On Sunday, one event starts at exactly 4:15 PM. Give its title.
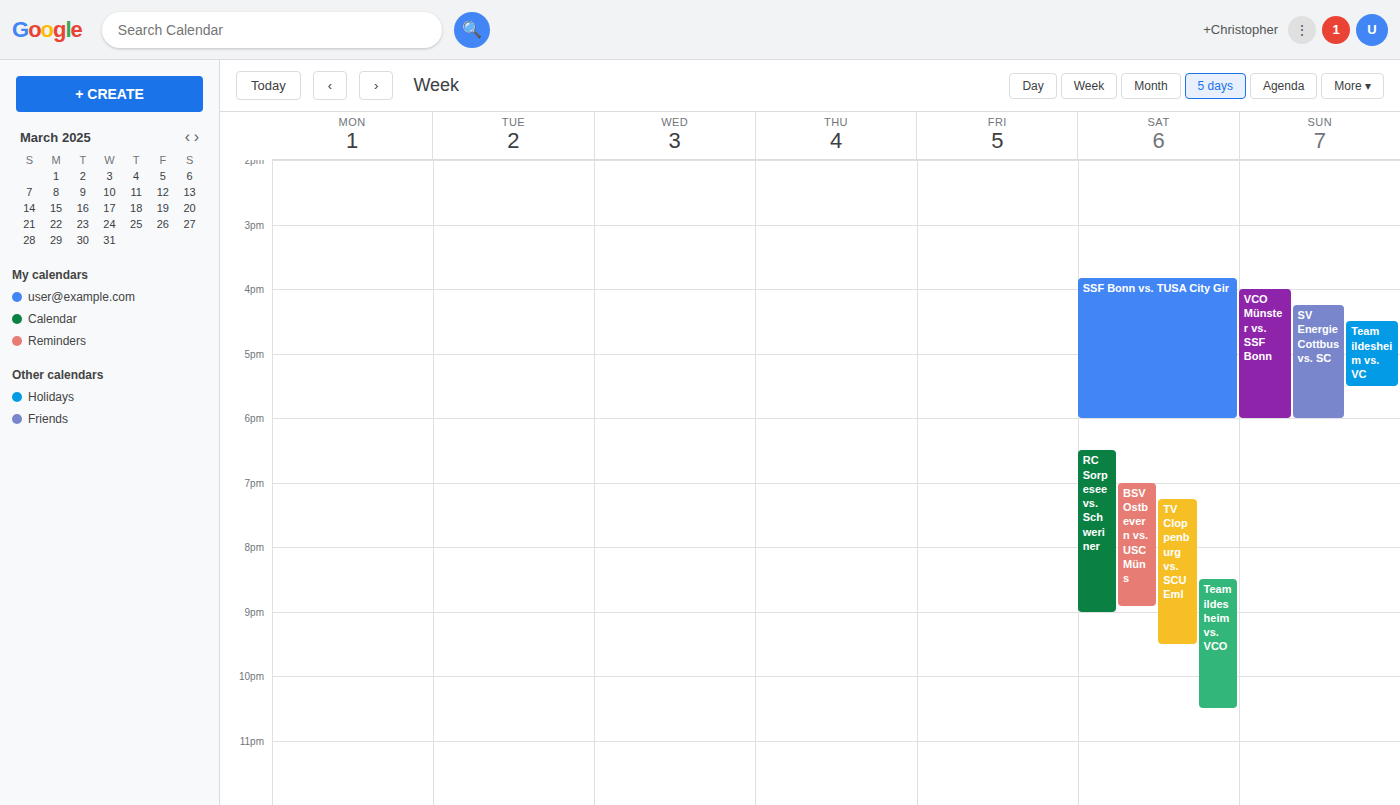
"SV Energie Cottbus vs. SC"